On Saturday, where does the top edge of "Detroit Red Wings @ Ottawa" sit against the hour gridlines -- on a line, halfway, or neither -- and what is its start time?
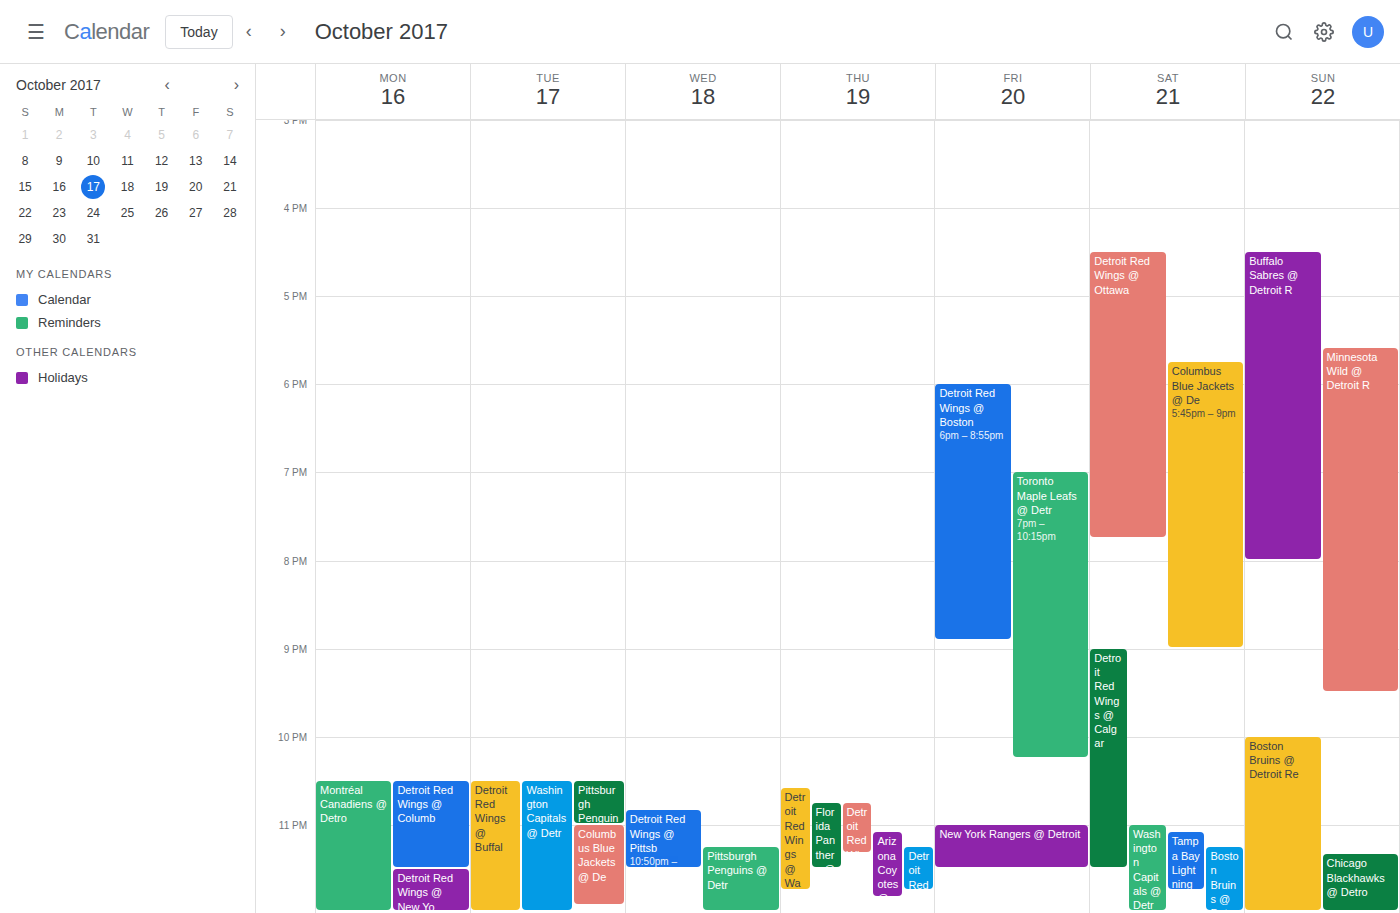
16:30 -- halfway between the 16:00 and 17:00 lines.